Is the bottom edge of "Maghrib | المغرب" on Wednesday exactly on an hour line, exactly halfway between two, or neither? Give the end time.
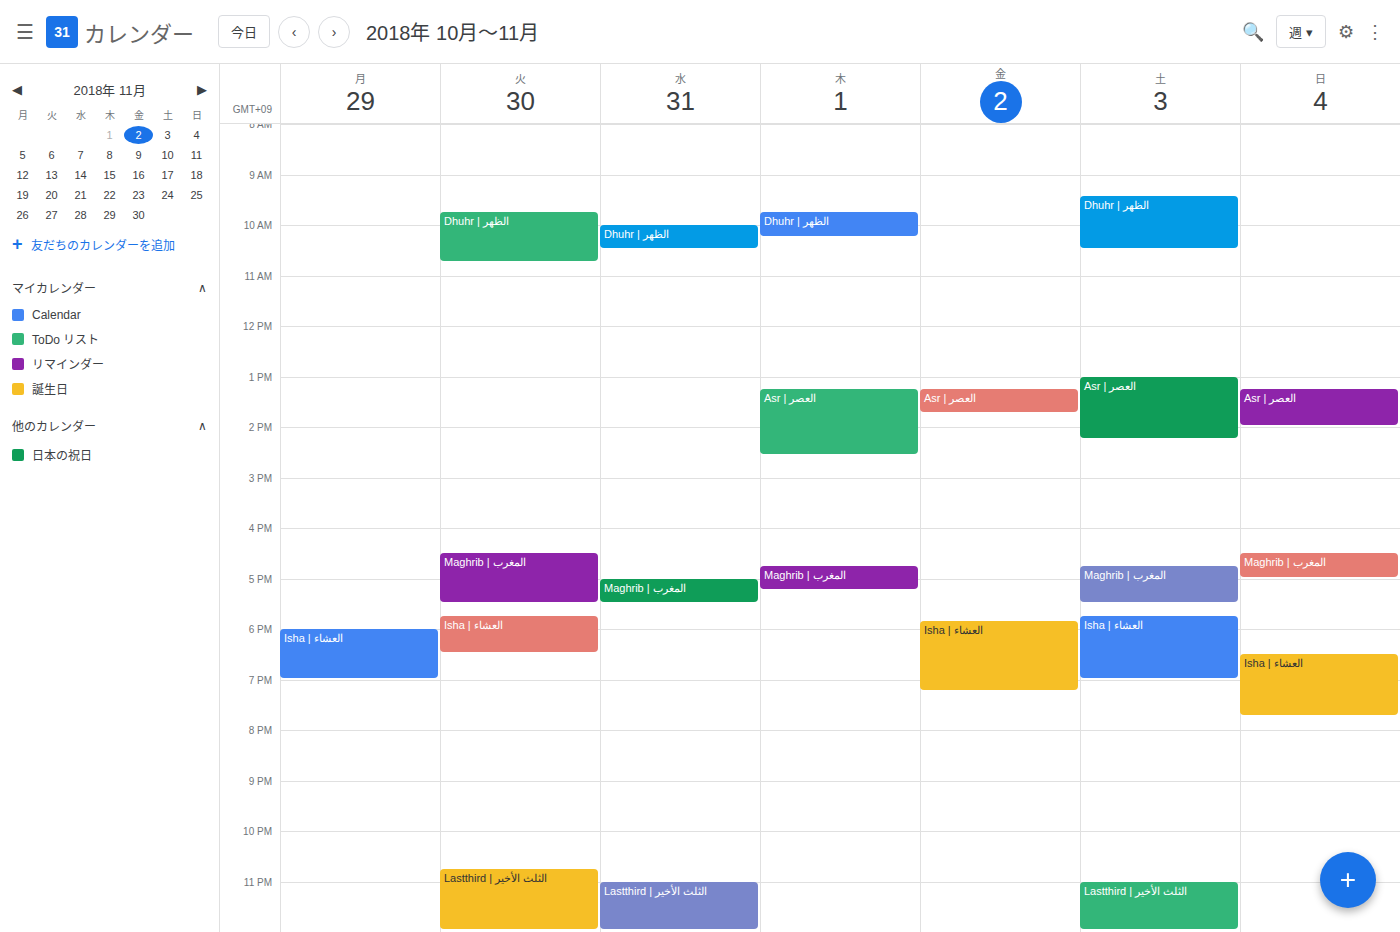
5:30 PM -- halfway between the 5 PM and 6 PM lines.